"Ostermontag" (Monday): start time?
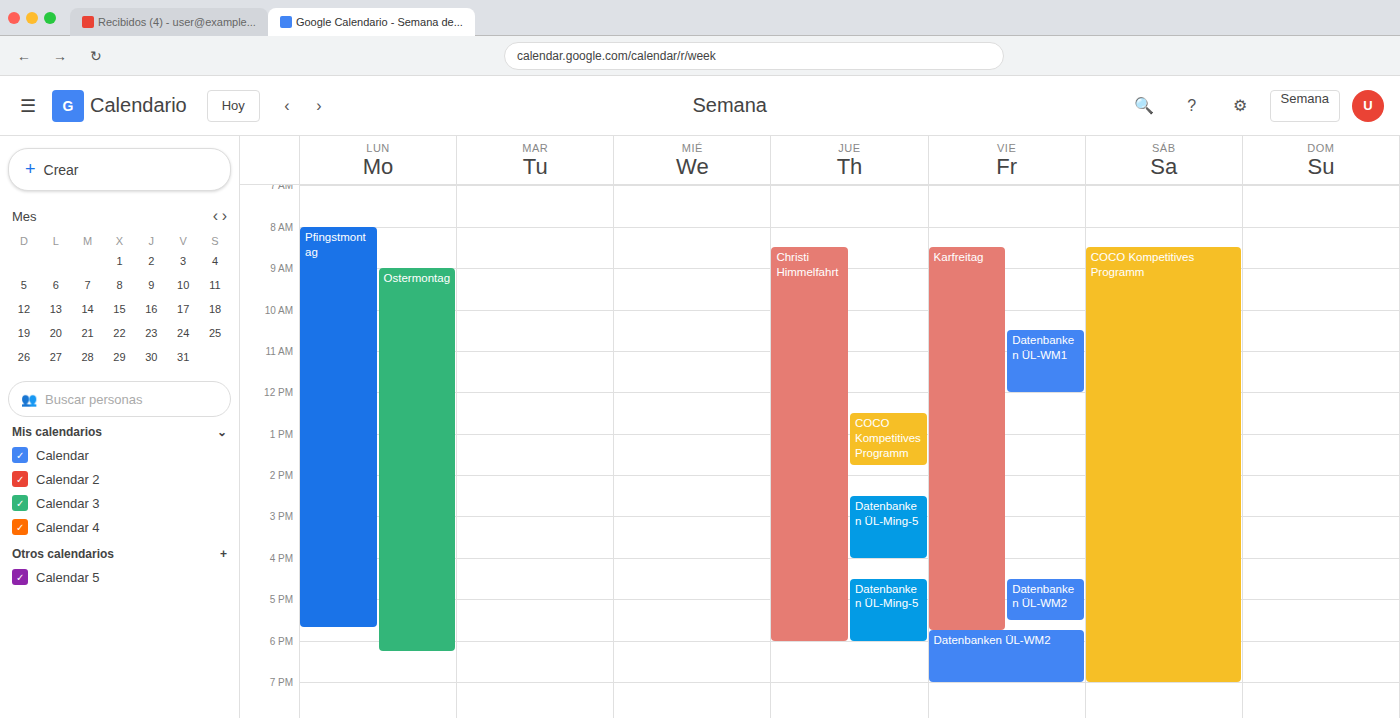
09:00